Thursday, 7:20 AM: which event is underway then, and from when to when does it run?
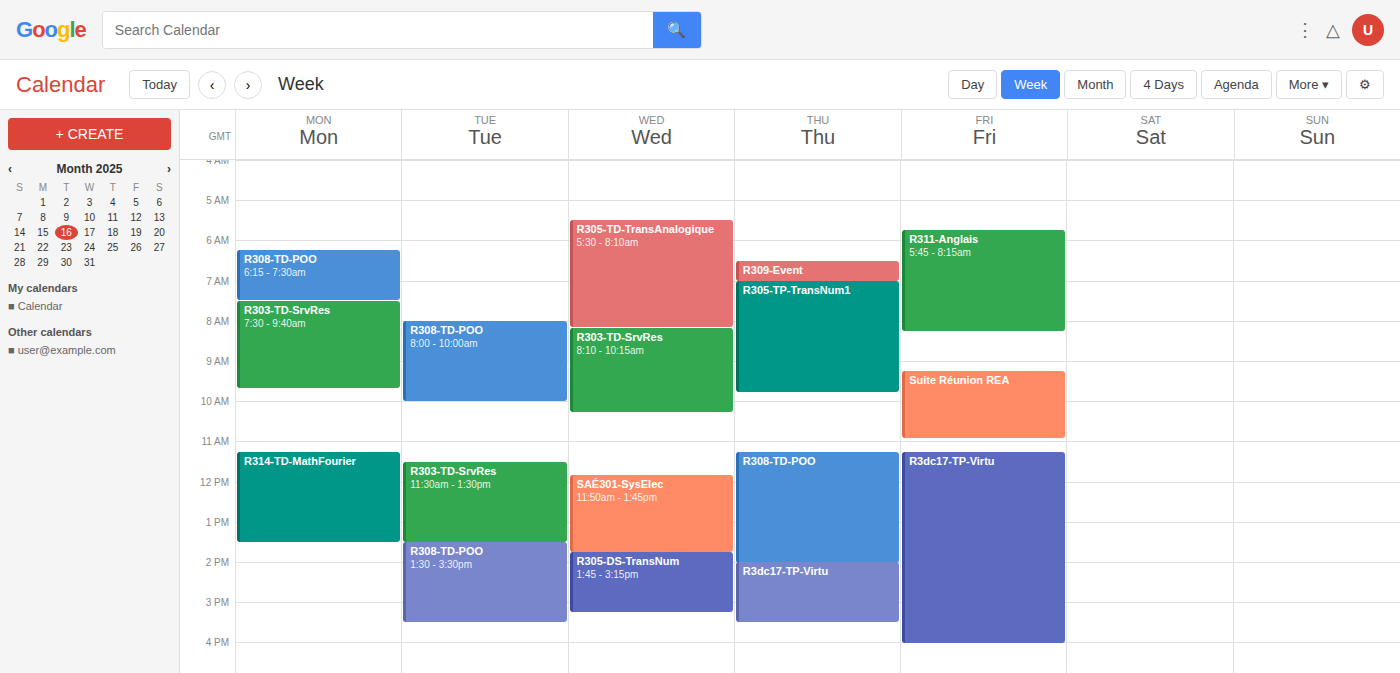
"R305-TP-TransNum1", 7:00 AM to 9:45 AM